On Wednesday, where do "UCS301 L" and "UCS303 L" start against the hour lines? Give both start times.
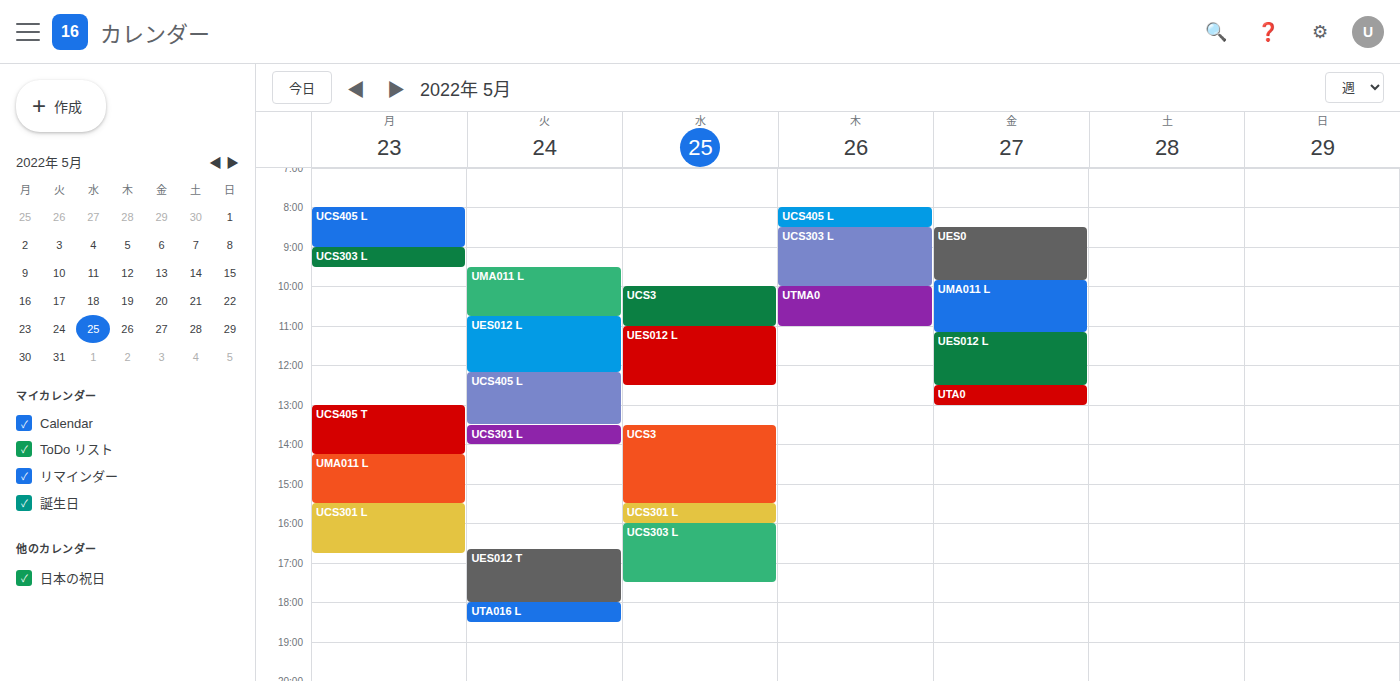
"UCS301 L": 3:30 PM, halfway between the 3 PM and 4 PM lines. "UCS303 L": 4:00 PM, exactly on the 4 PM line.